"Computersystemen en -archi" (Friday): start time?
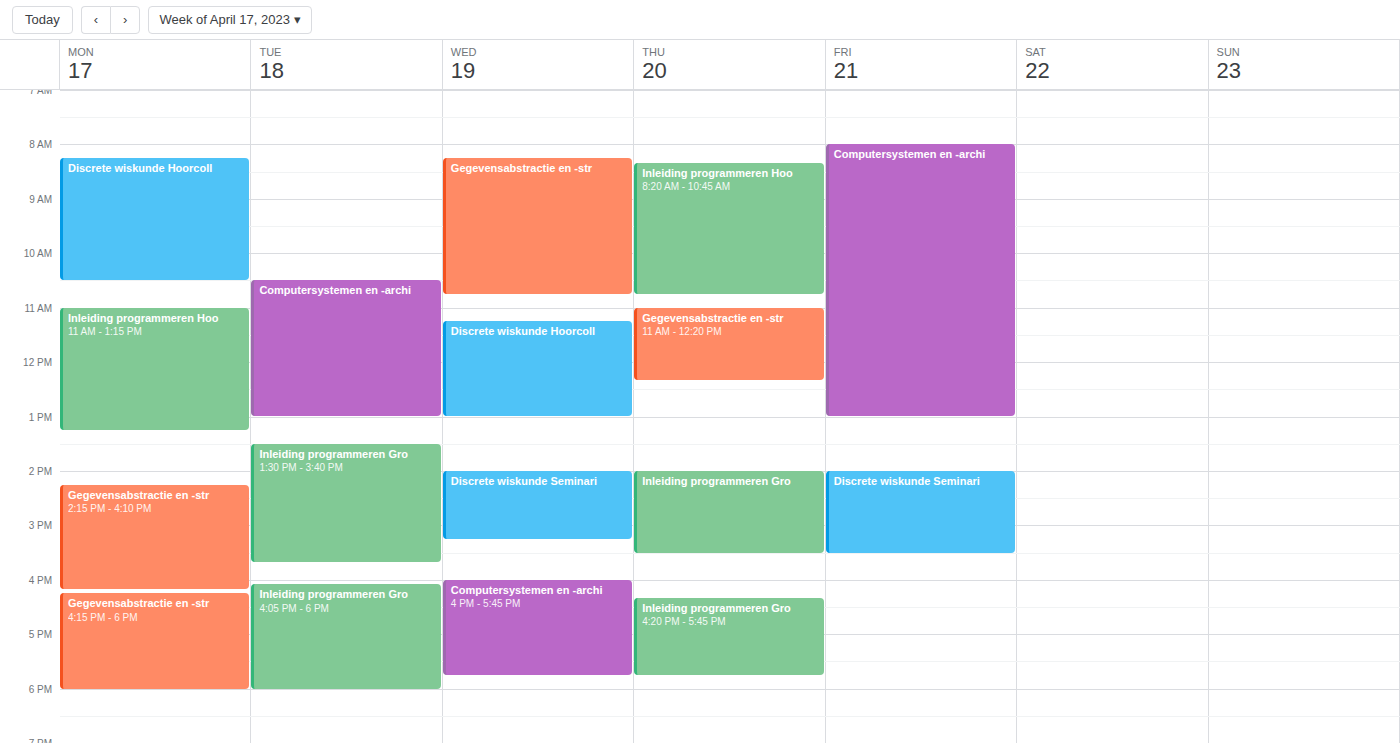
8:00 AM